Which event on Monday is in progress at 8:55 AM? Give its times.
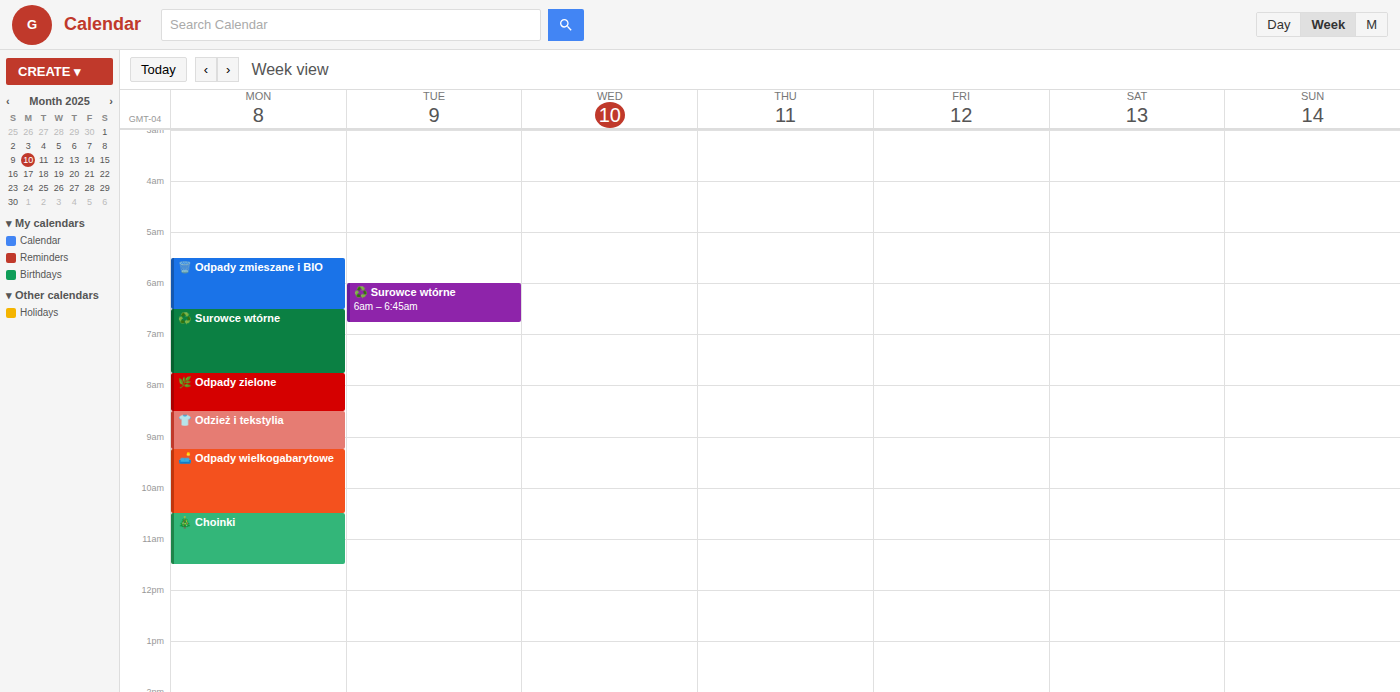
"👕 Odzież i tekstylia", 8:30 AM to 9:15 AM